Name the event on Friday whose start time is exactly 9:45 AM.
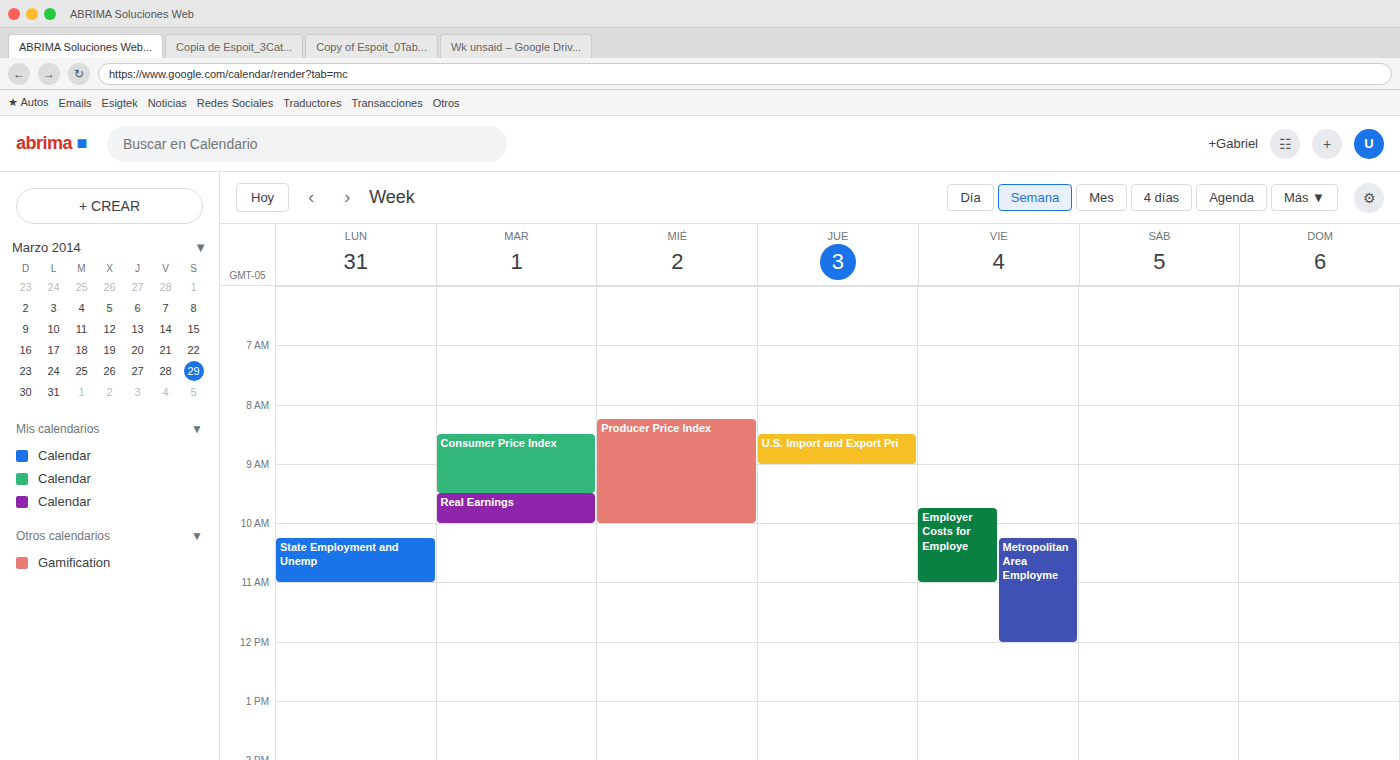
"Employer Costs for Employe"